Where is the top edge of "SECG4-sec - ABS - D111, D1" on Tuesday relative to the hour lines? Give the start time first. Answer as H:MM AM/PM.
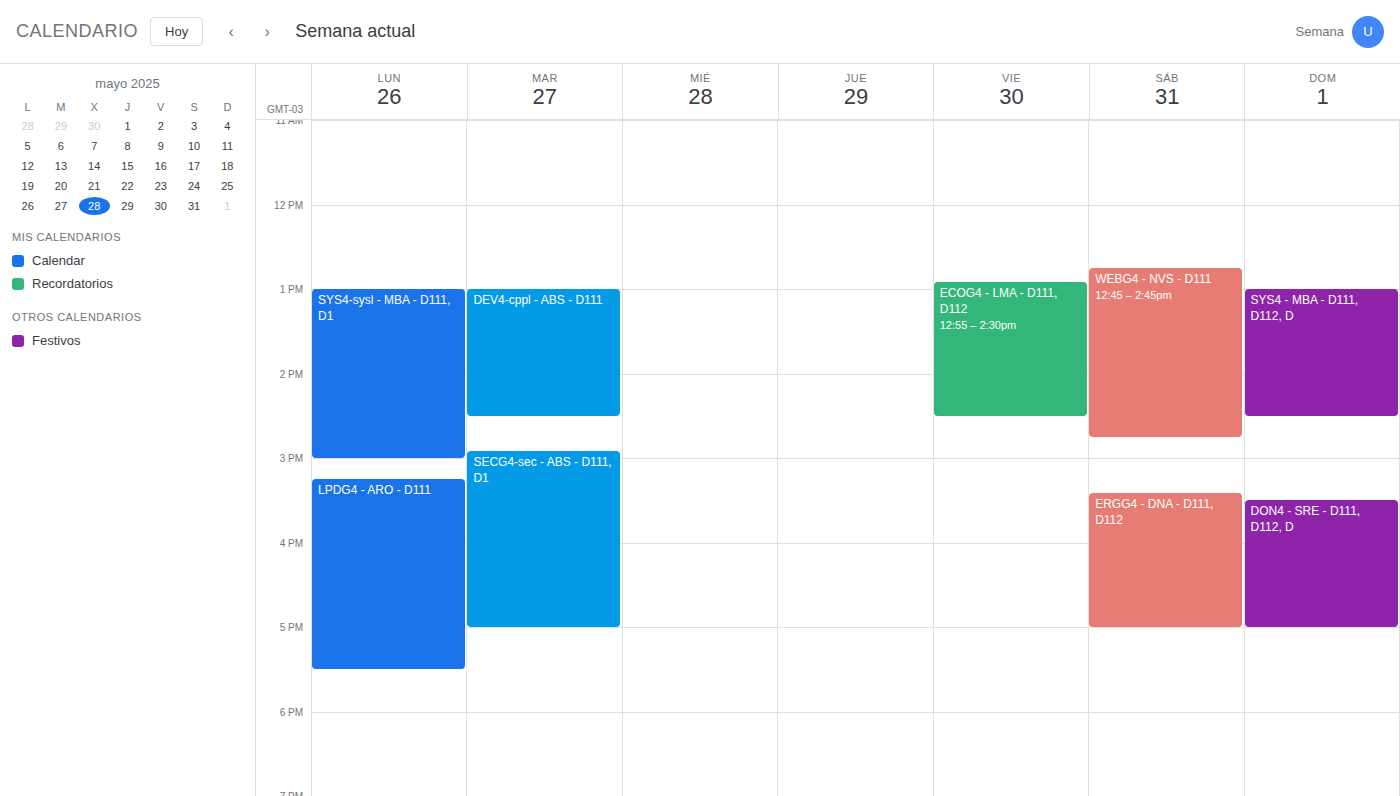
2:55 PM -- neither: 55 minutes below the 2 PM line and 5 minutes above the 3 PM line.